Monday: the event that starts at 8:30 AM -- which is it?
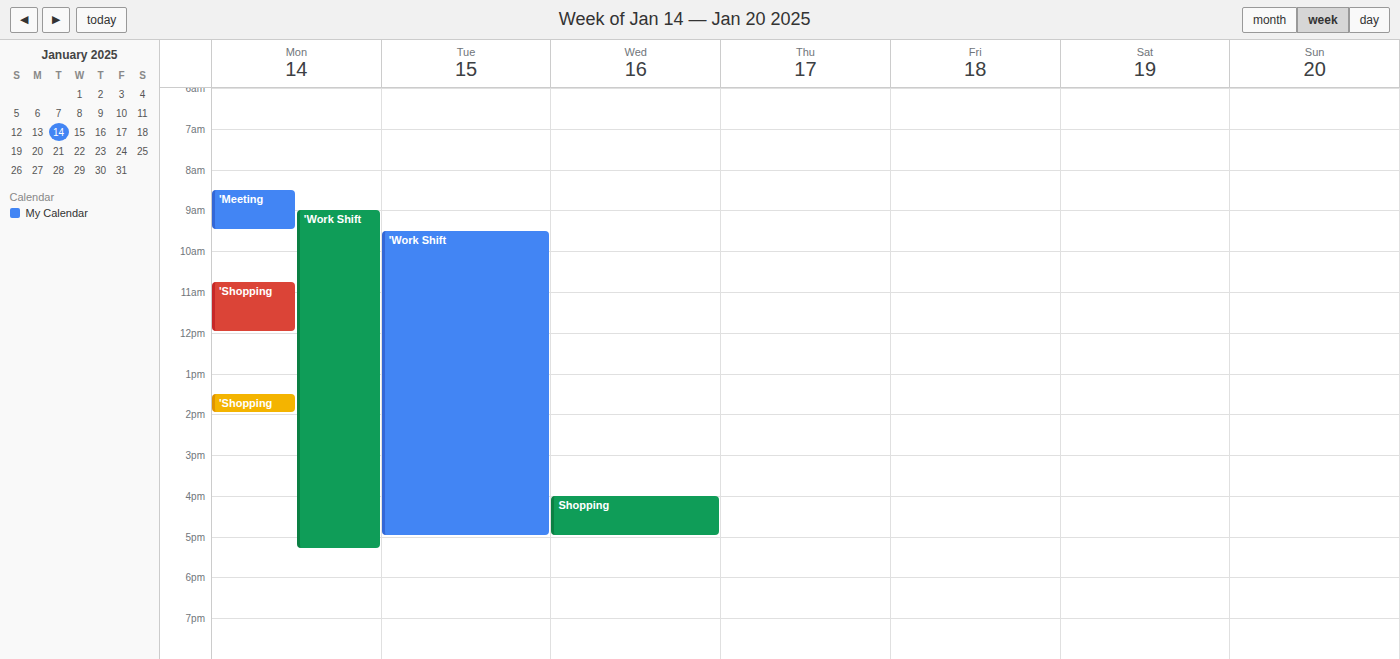
"'Meeting"